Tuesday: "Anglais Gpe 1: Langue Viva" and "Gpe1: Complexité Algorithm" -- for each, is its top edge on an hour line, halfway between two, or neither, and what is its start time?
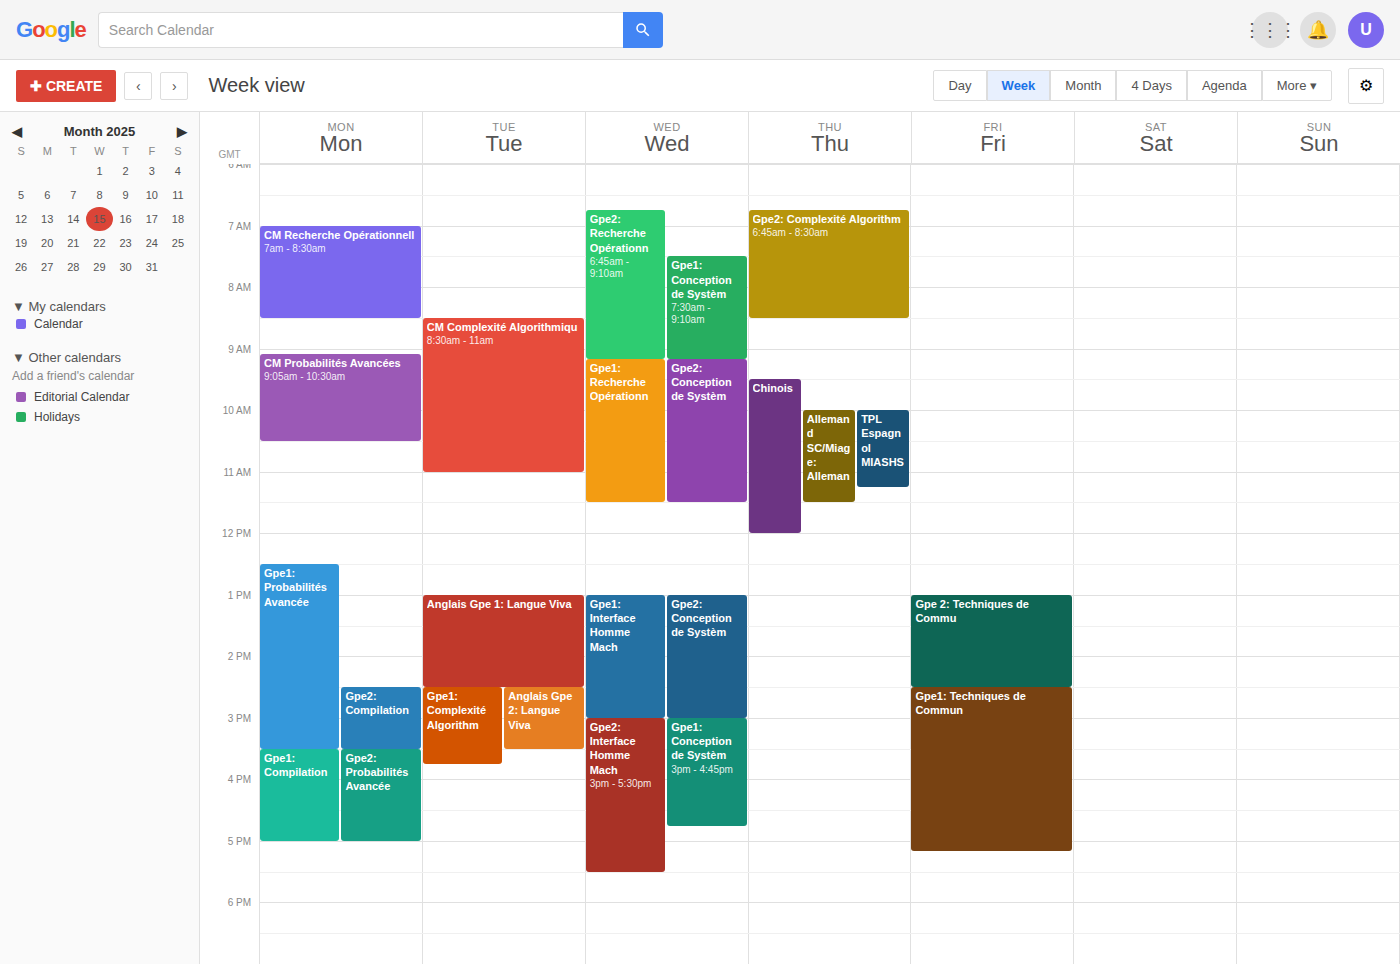
"Anglais Gpe 1: Langue Viva": 13:00, exactly on the 13:00 line. "Gpe1: Complexité Algorithm": 14:30, halfway between the 14:00 and 15:00 lines.